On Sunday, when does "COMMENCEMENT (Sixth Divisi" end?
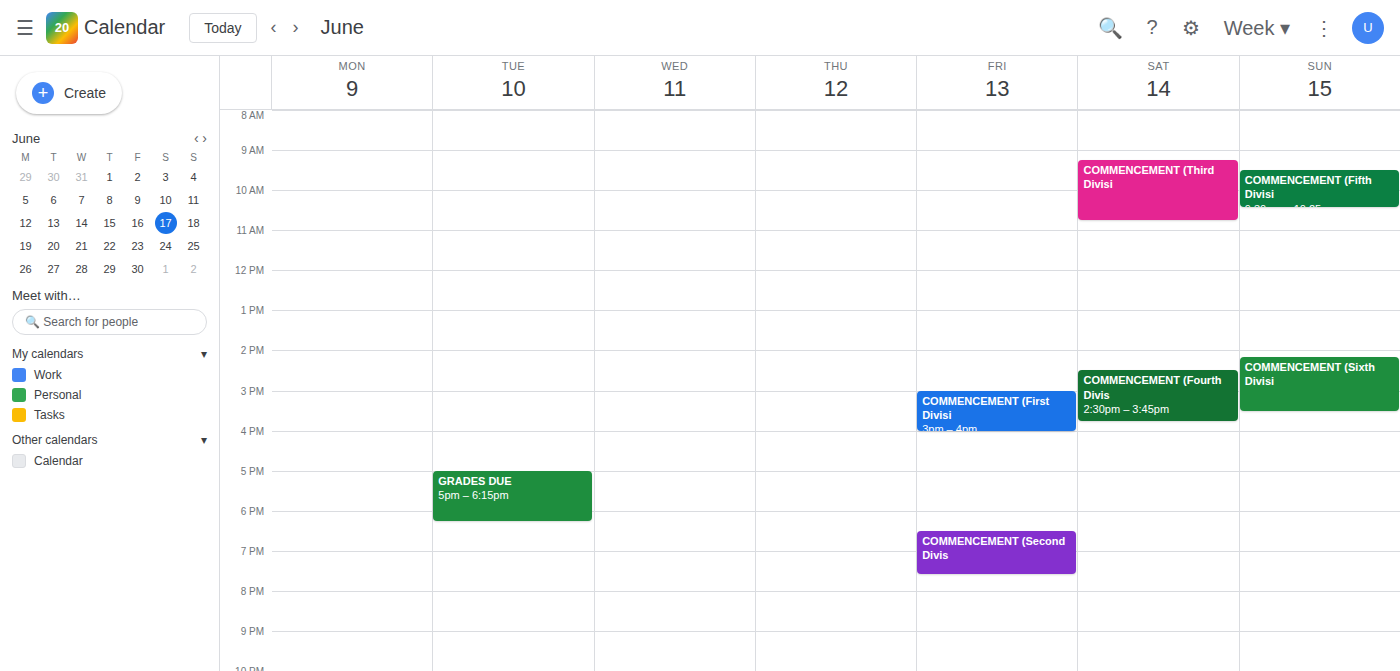
3:30 PM